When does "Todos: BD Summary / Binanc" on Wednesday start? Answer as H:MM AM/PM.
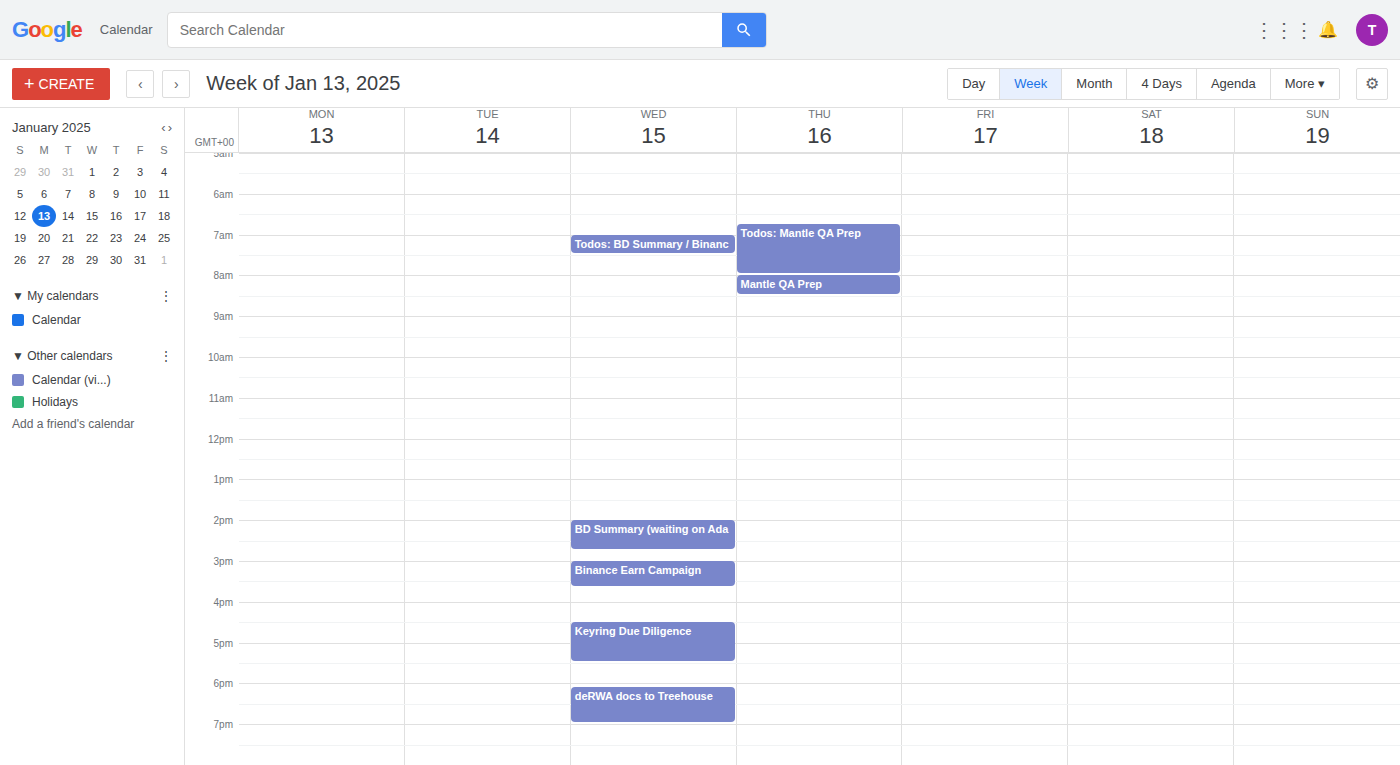
7:00 AM